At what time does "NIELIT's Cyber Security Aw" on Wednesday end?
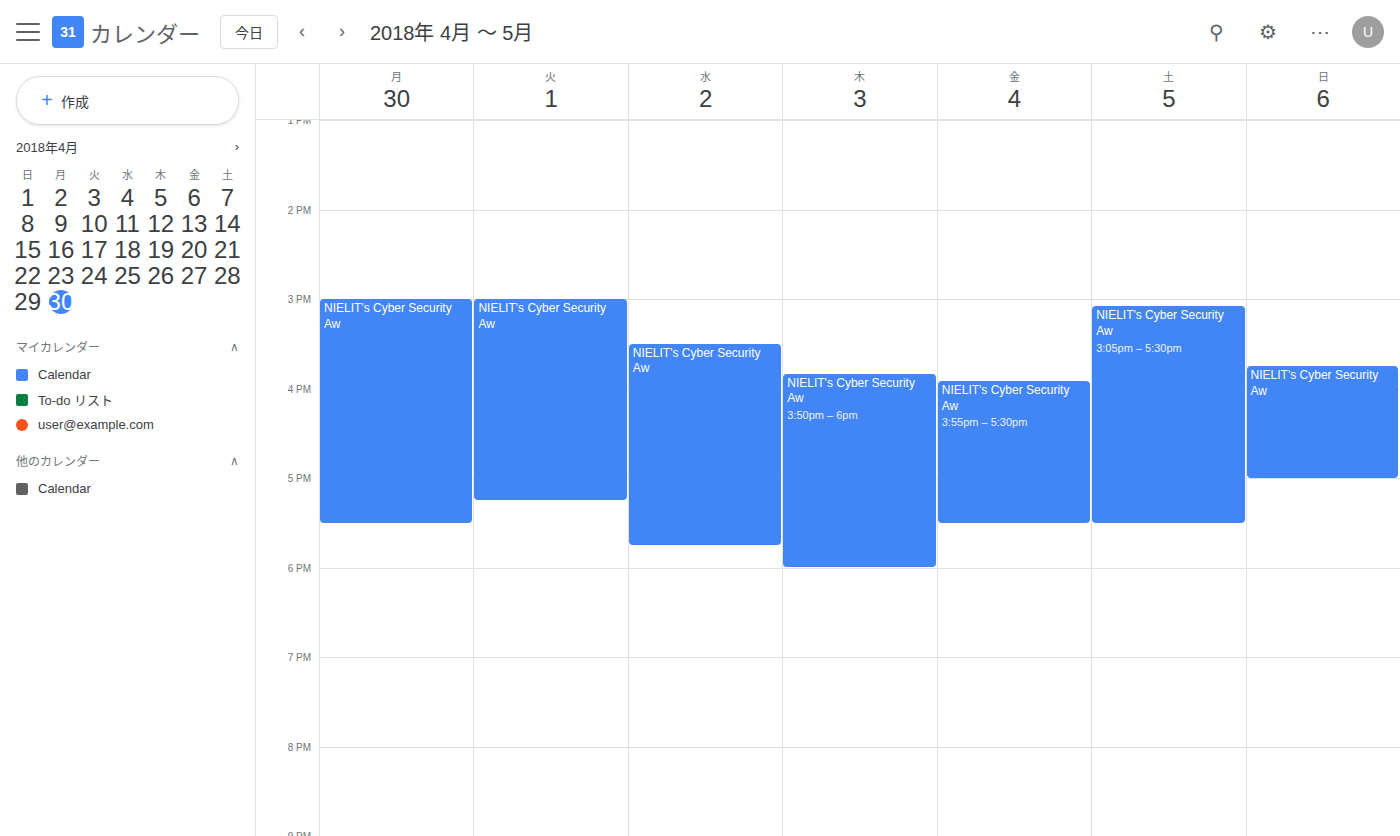
5:45 PM